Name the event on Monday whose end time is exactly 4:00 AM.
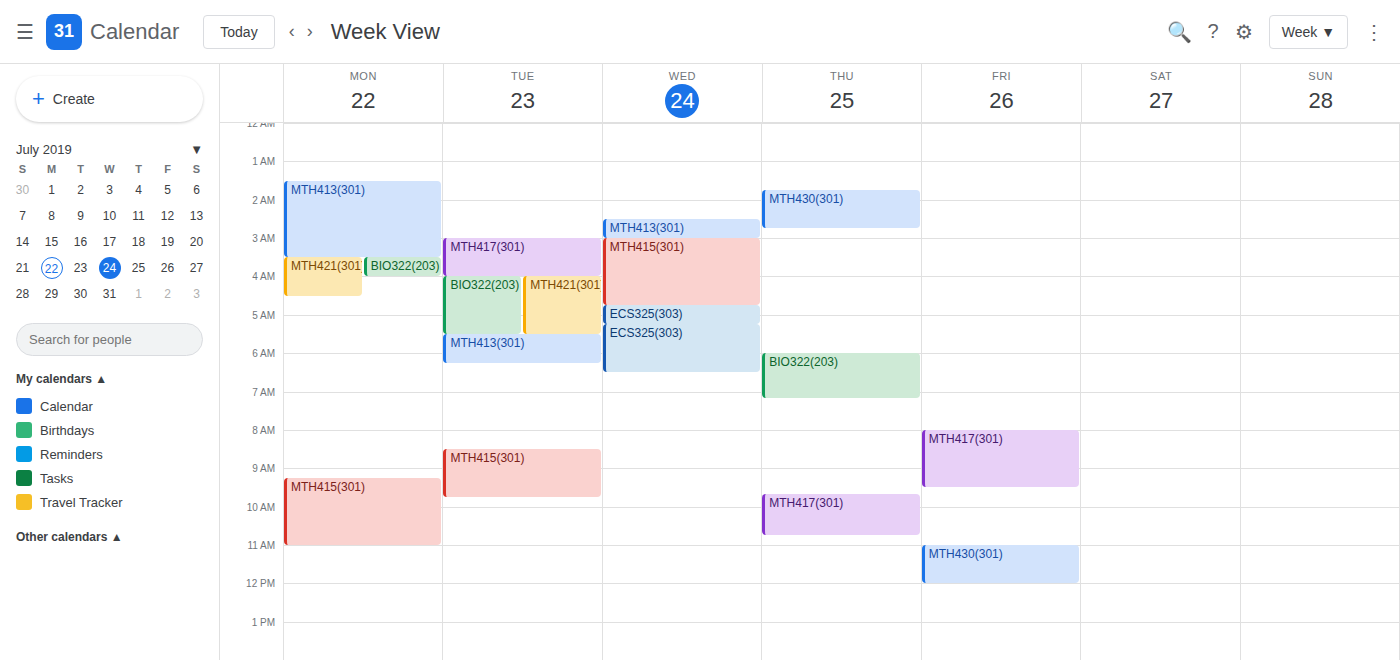
"BIO322(203)"